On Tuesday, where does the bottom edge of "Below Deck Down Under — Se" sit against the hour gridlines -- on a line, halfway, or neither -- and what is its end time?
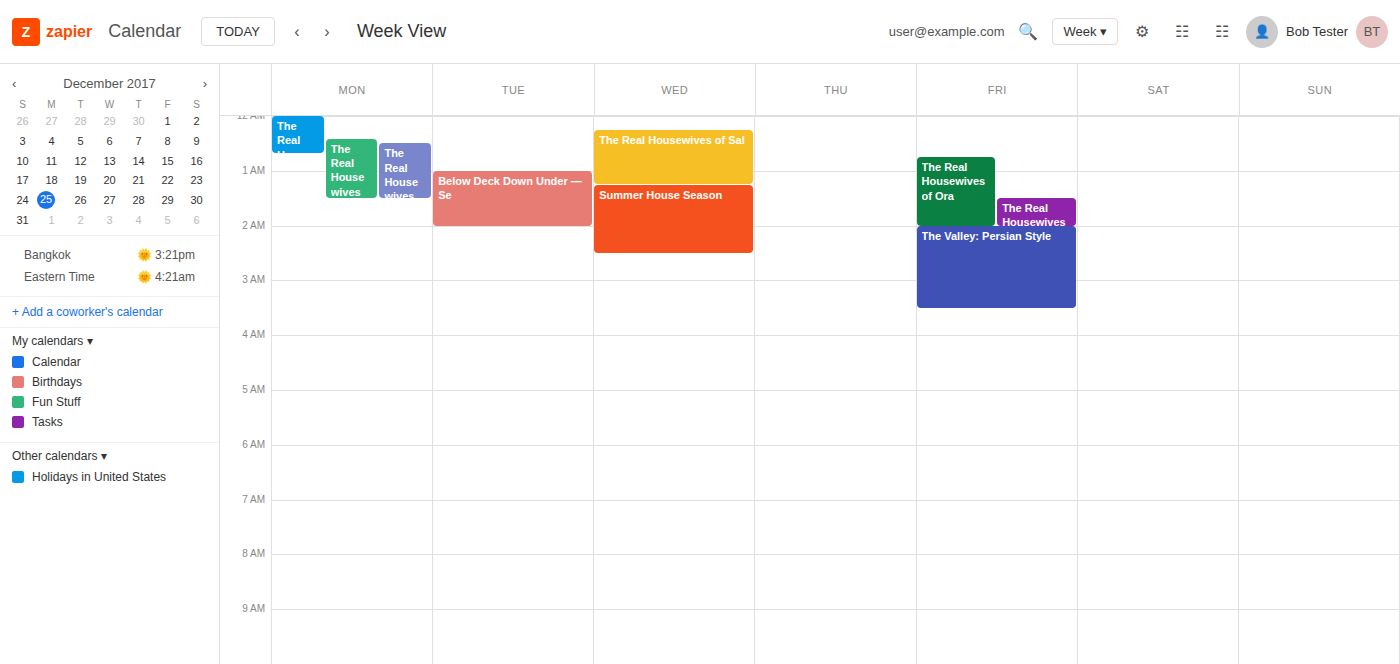
2:00 AM -- exactly on the 2 AM line.